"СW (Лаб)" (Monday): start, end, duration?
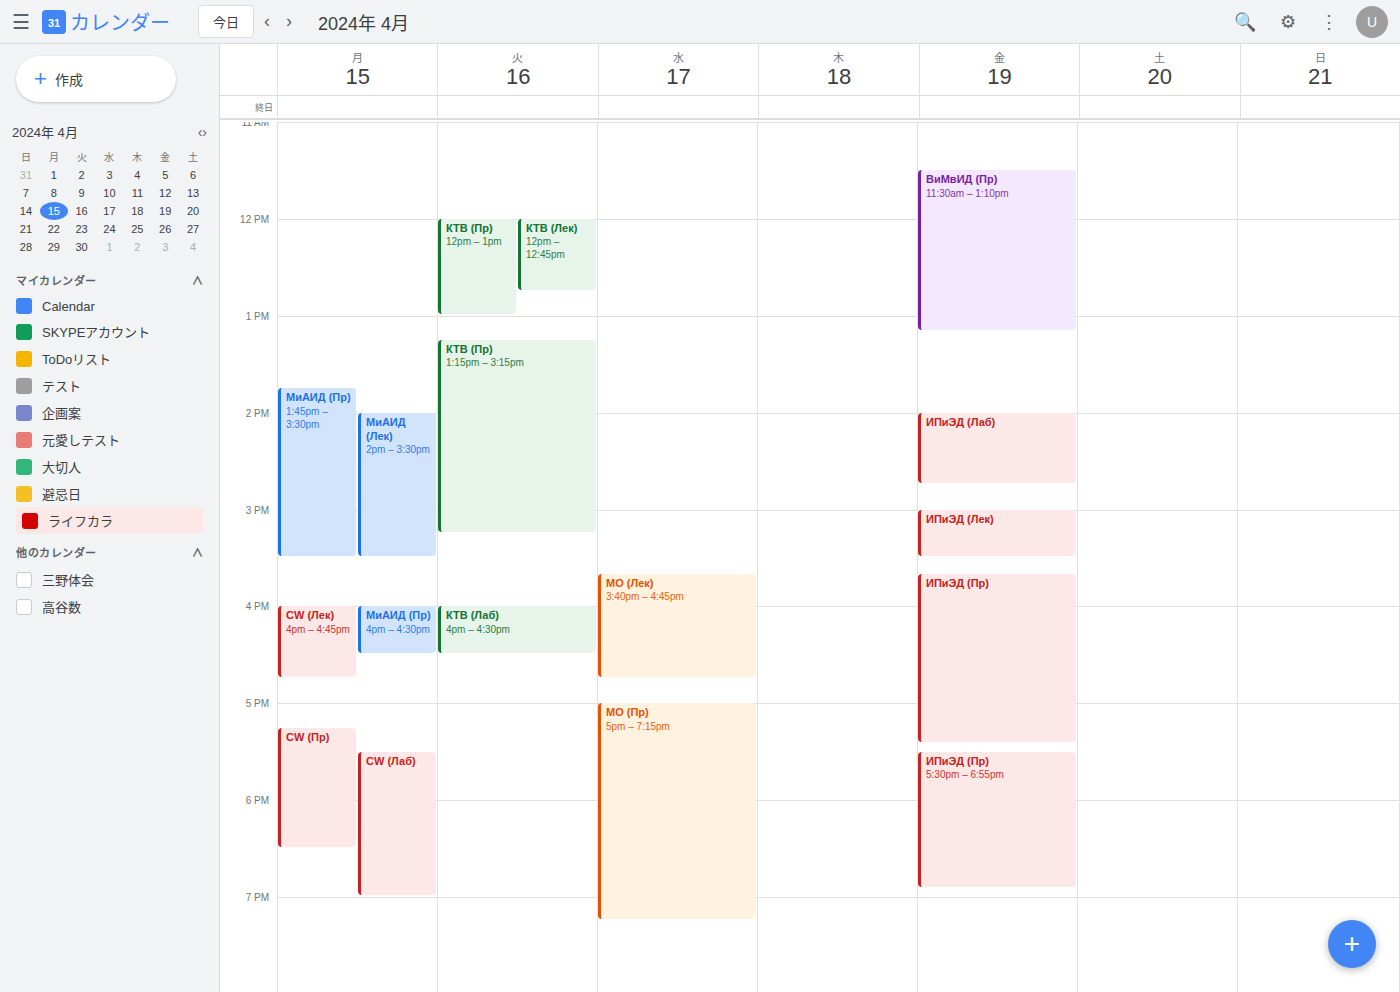
5:30 PM to 7:00 PM, 1 hour 30 minutes